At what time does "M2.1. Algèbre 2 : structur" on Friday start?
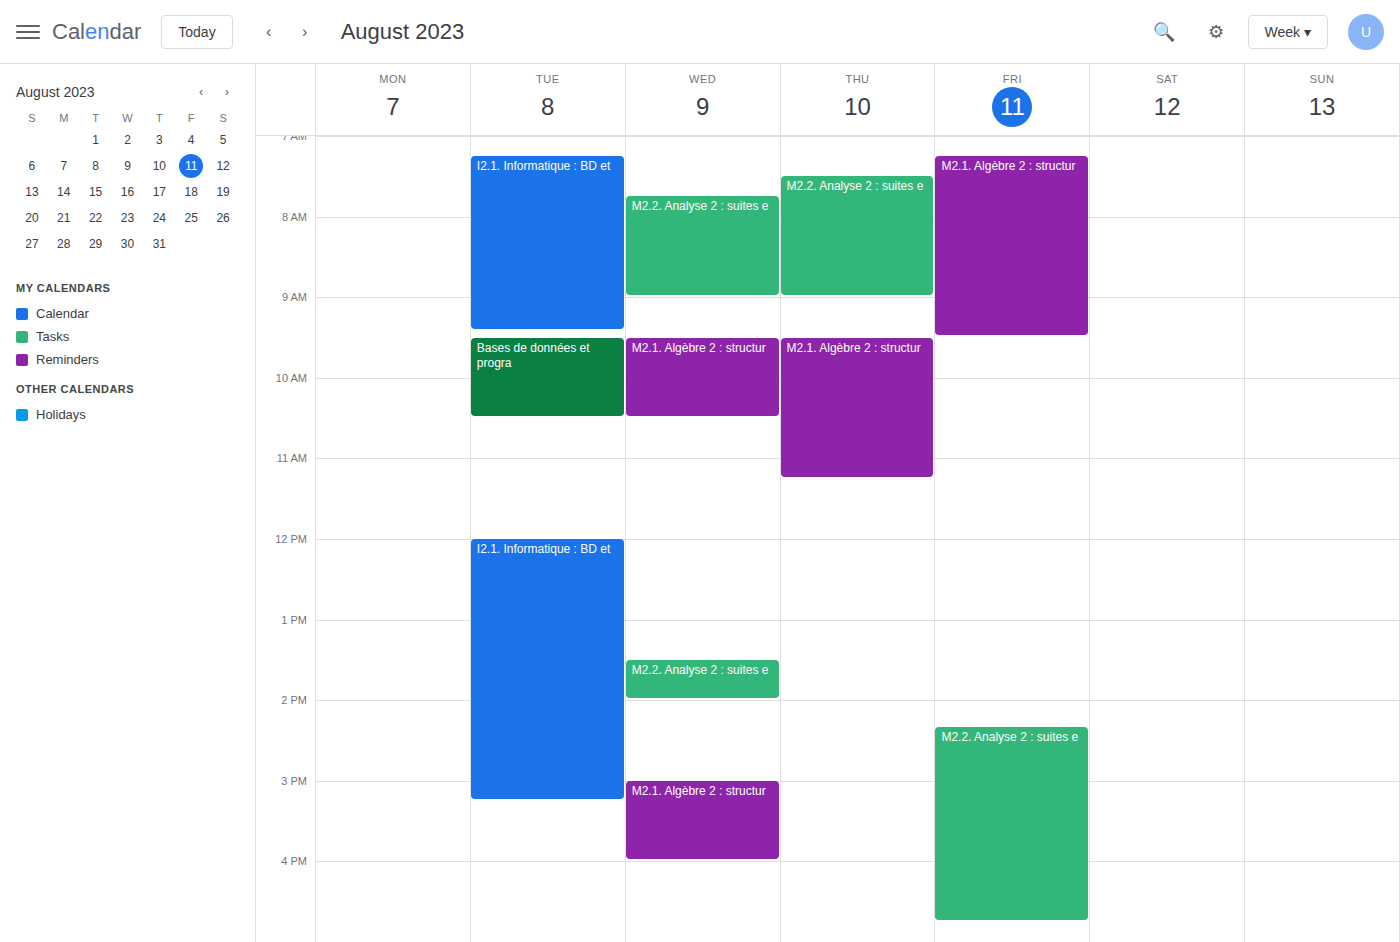
7:15 AM